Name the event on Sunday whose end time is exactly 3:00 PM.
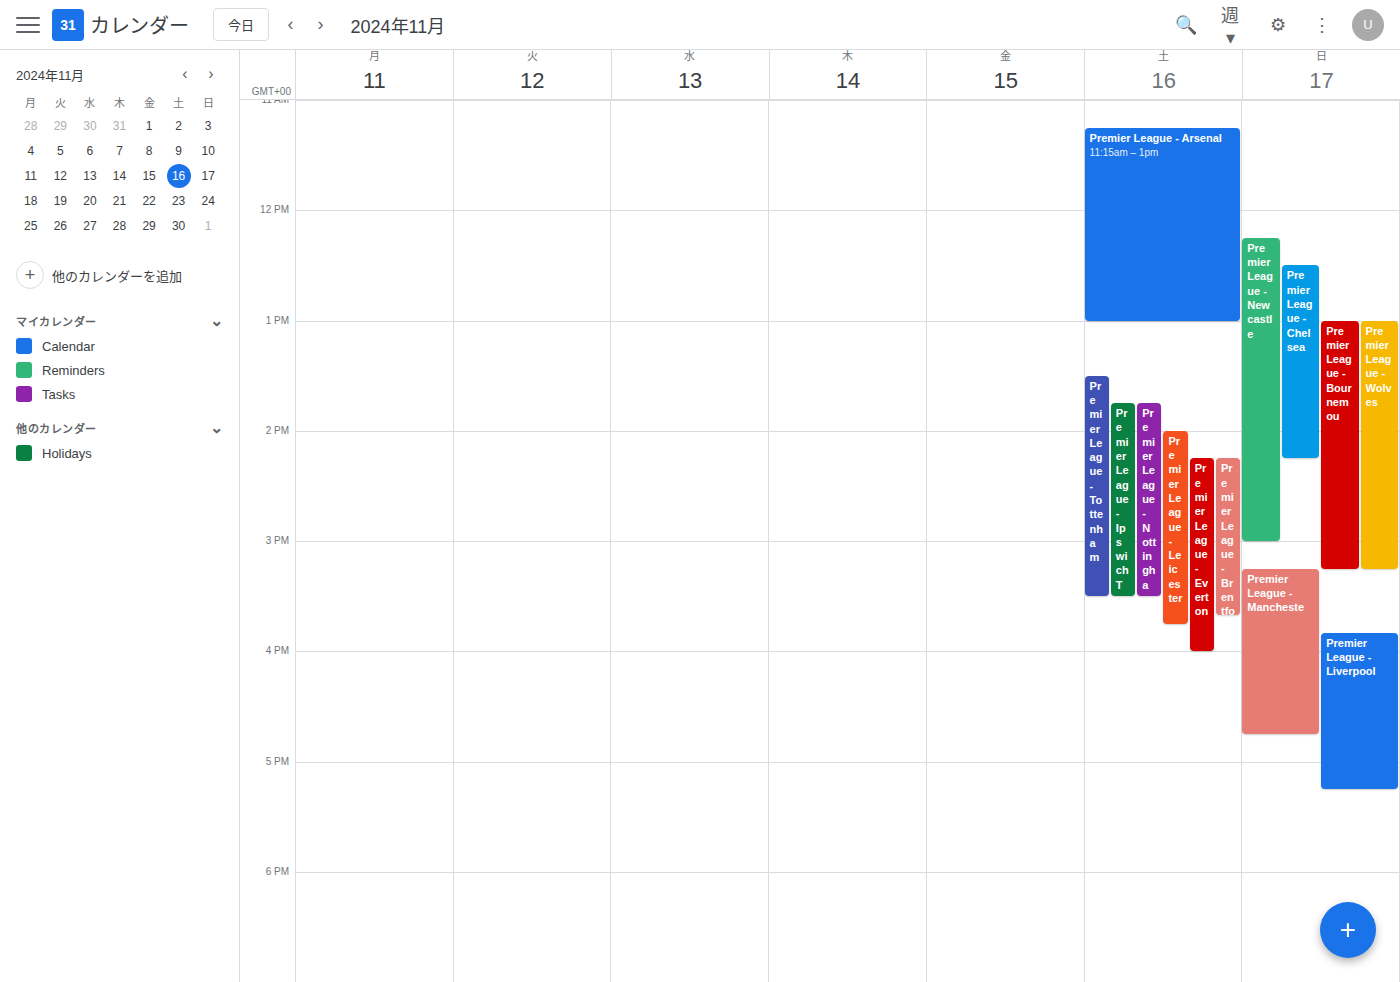
"Premier League - Newcastle"